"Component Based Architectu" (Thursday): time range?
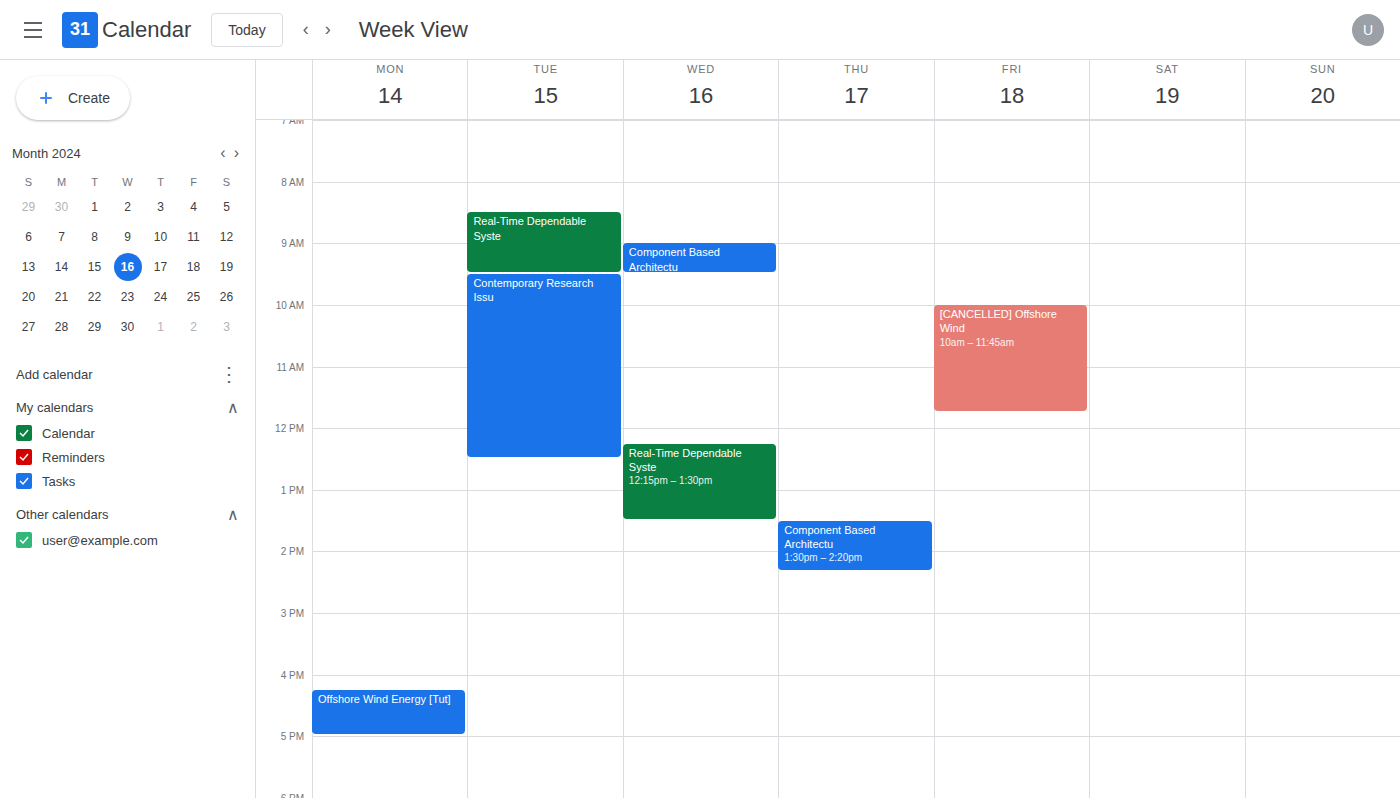
1:30 PM to 2:20 PM